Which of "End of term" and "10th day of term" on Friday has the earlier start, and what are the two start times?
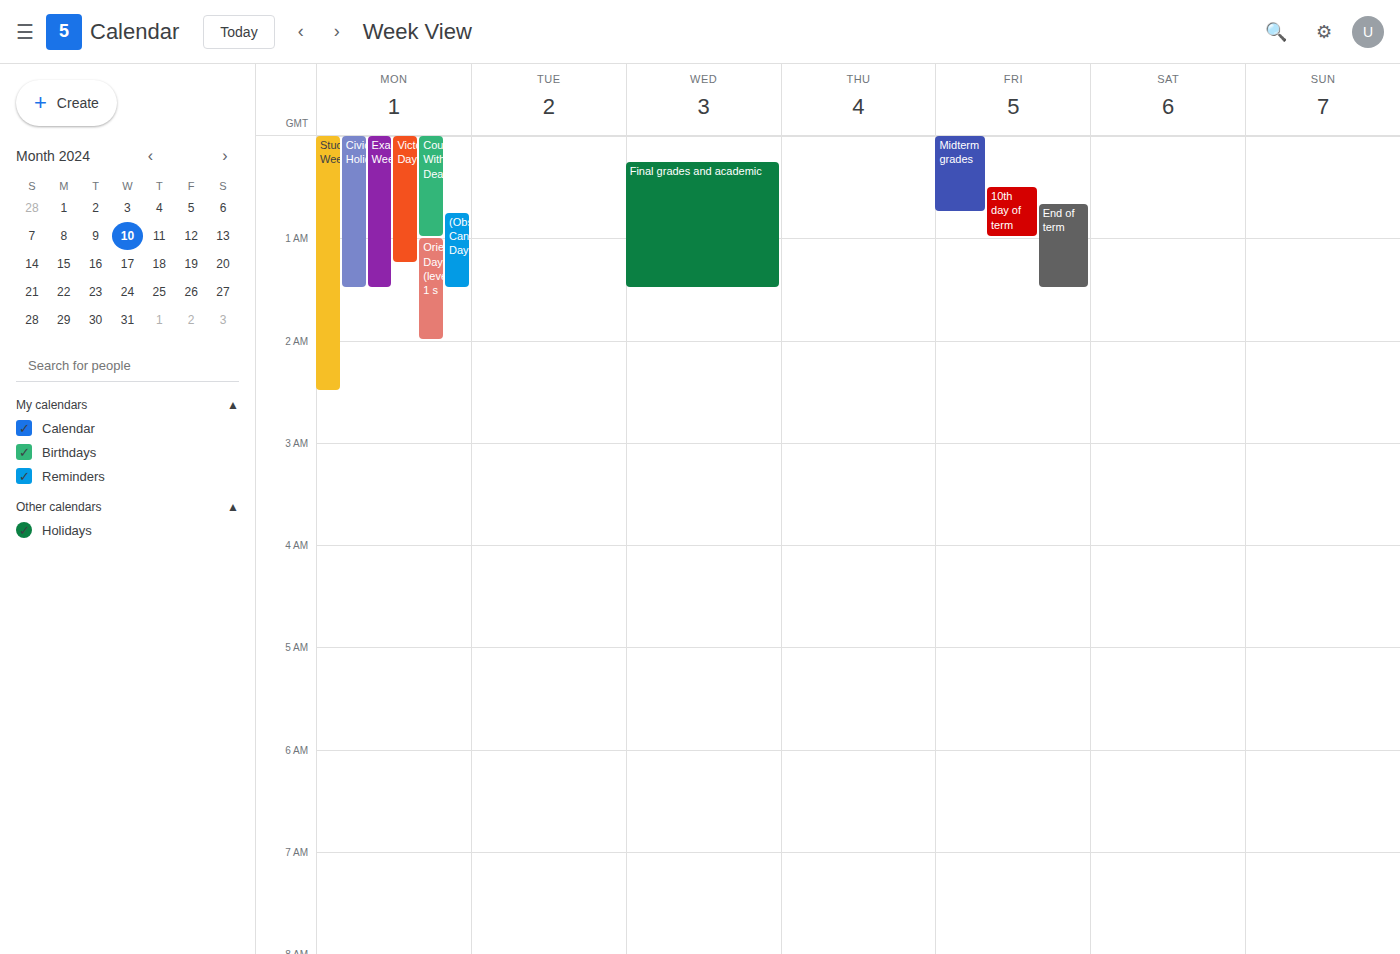
"10th day of term" 12:30 AM; "End of term" 12:40 AM.